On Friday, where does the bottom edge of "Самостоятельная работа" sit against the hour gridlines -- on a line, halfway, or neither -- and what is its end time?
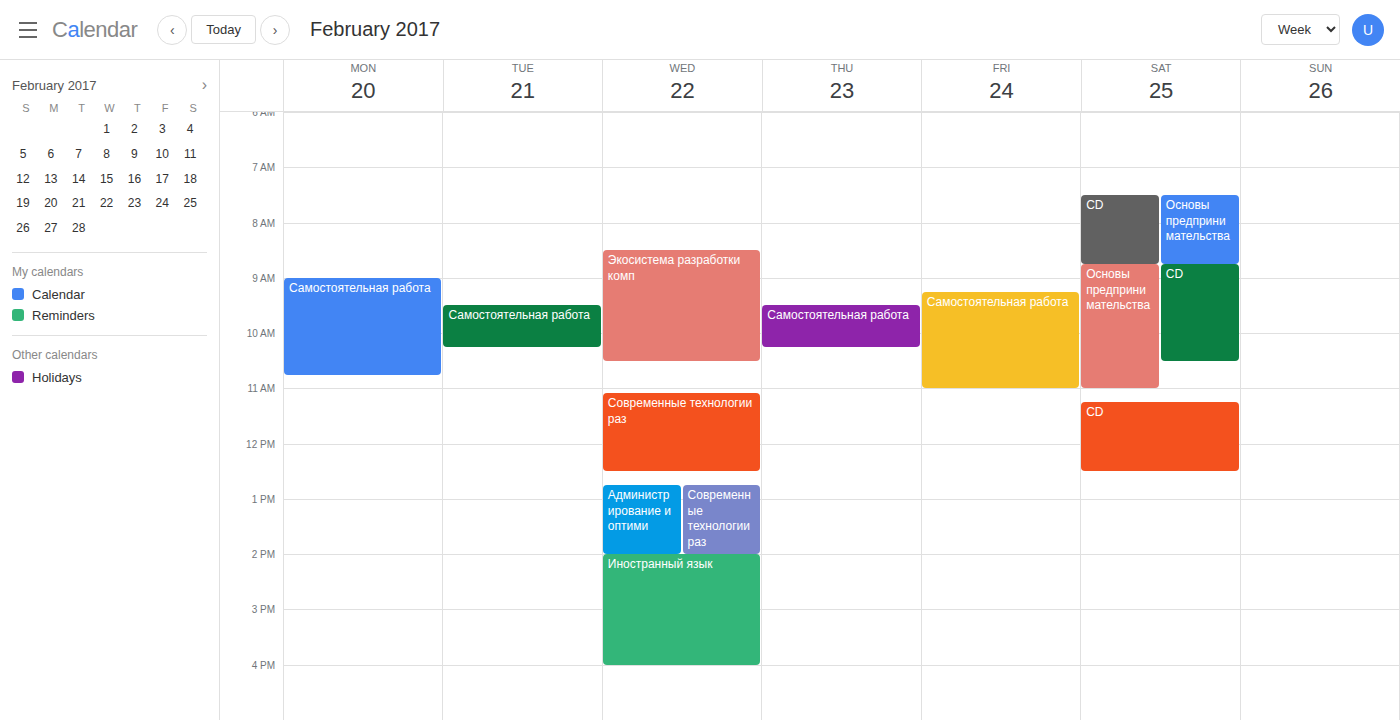
11:00 AM -- exactly on the 11 AM line.